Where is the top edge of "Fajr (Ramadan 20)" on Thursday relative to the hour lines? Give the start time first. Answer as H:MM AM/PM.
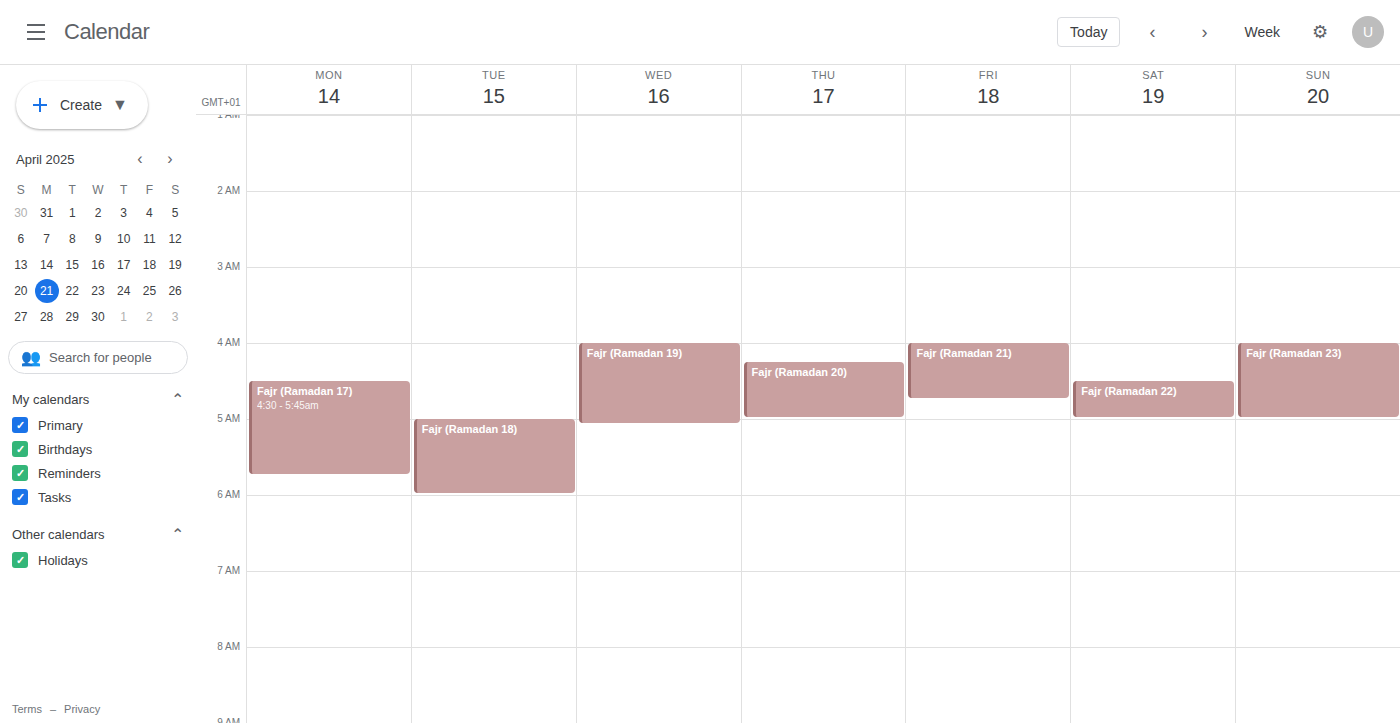
4:15 AM -- neither: a quarter of the way from the 4 AM line to the 5 AM line.